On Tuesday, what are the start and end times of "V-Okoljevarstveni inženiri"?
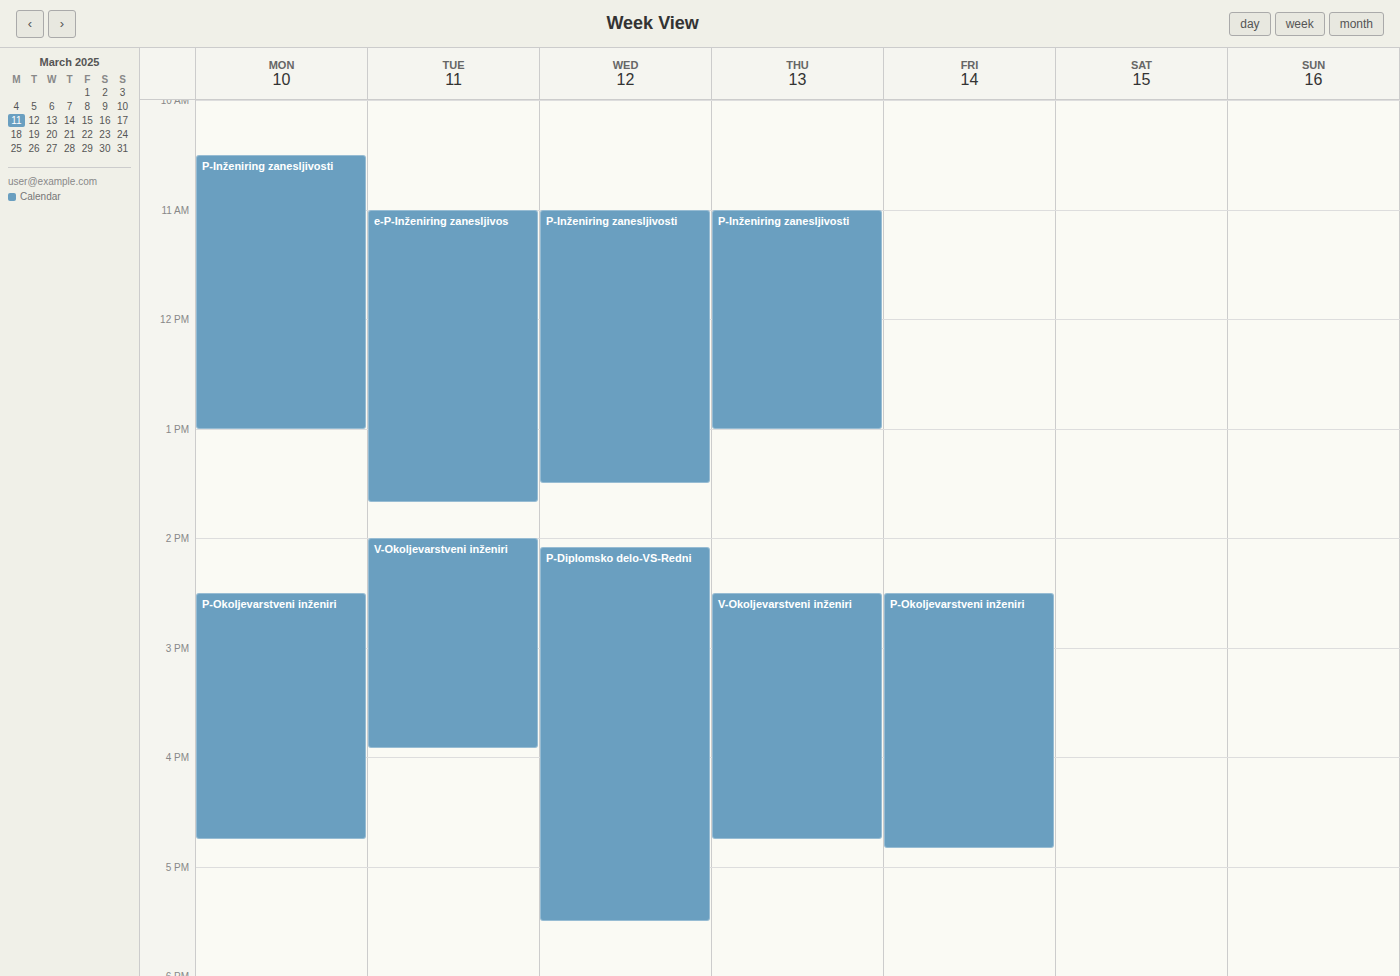
2:00 PM to 3:55 PM